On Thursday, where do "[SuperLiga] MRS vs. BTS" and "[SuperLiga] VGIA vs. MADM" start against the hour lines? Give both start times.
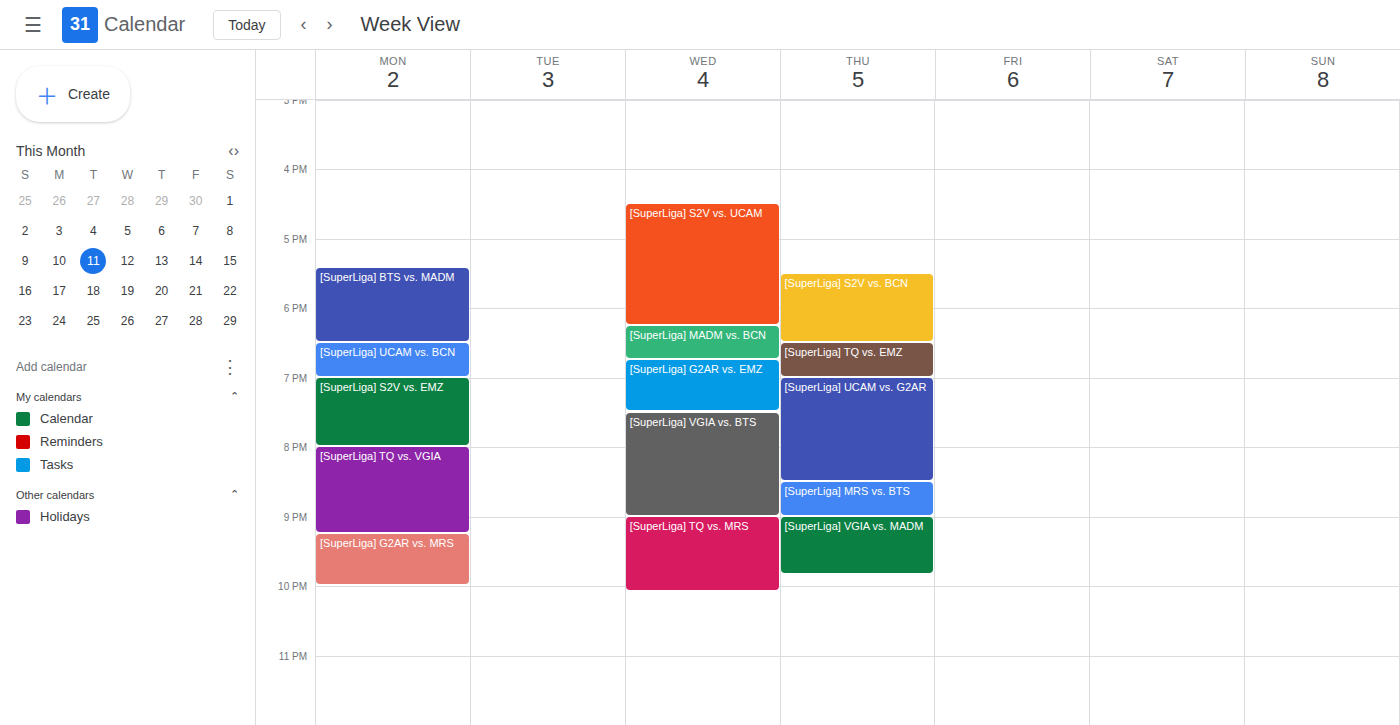
"[SuperLiga] MRS vs. BTS": 8:30 PM, halfway between the 8 PM and 9 PM lines. "[SuperLiga] VGIA vs. MADM": 9:00 PM, exactly on the 9 PM line.